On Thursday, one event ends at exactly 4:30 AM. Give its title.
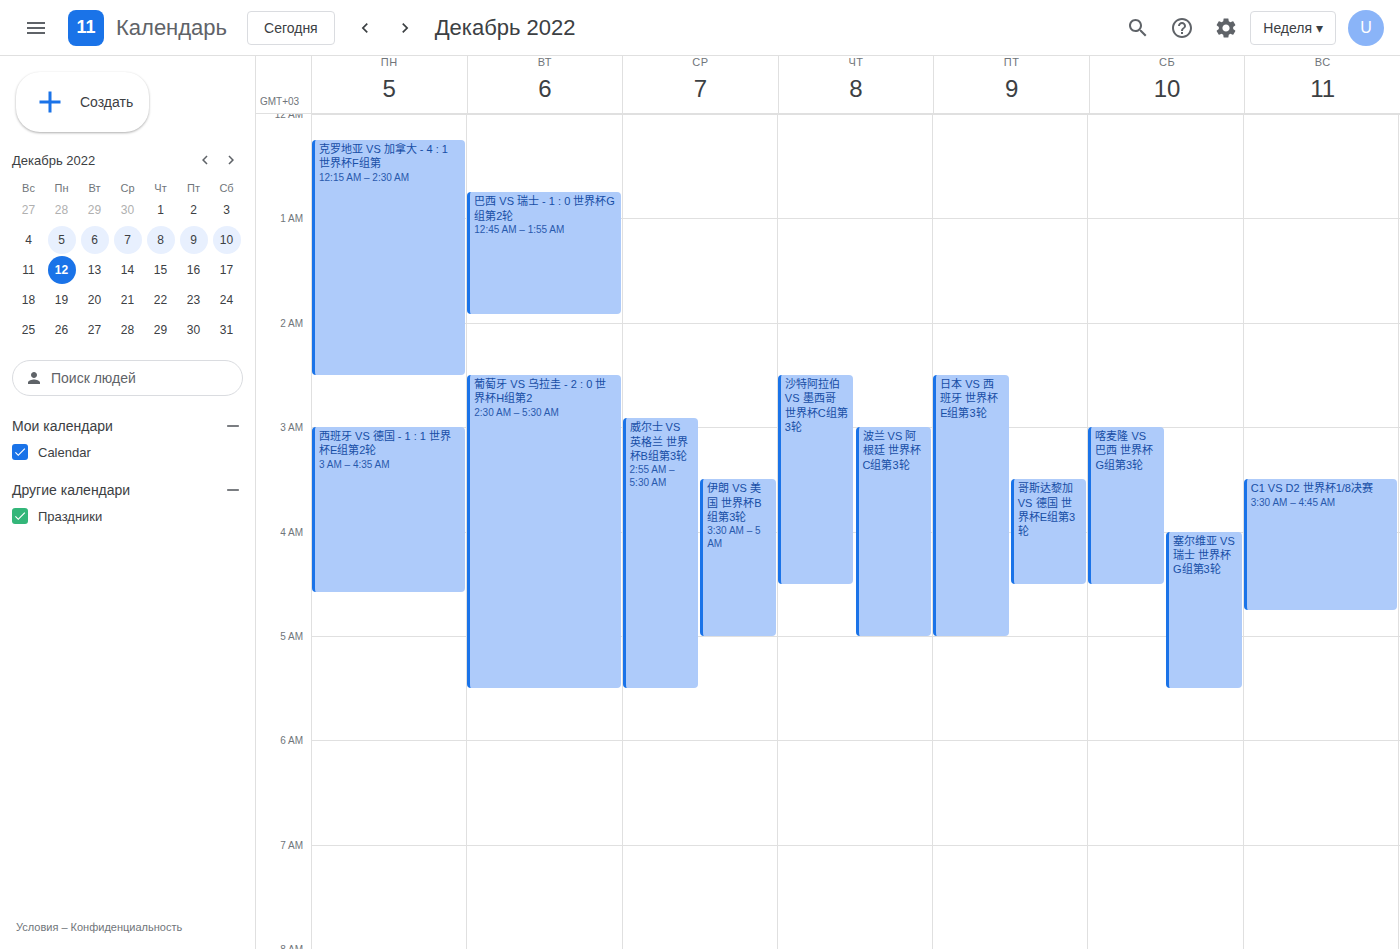
"沙特阿拉伯 VS 墨西哥 世界杯C组第3轮"